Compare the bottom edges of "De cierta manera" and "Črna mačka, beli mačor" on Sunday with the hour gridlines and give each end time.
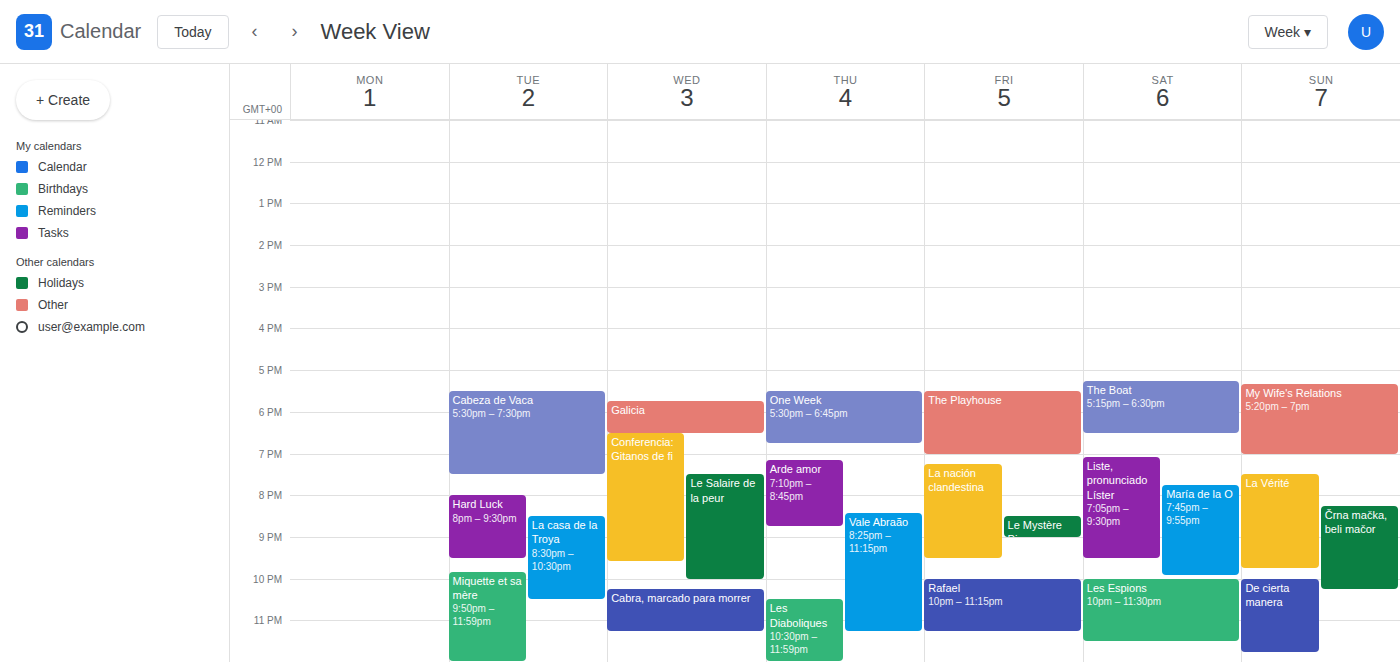
"De cierta manera": 11:45 PM, neither: three quarters of the way from the 11 PM line to the 12 AM line. "Črna mačka, beli mačor": 10:15 PM, neither: a quarter of the way from the 10 PM line to the 11 PM line.